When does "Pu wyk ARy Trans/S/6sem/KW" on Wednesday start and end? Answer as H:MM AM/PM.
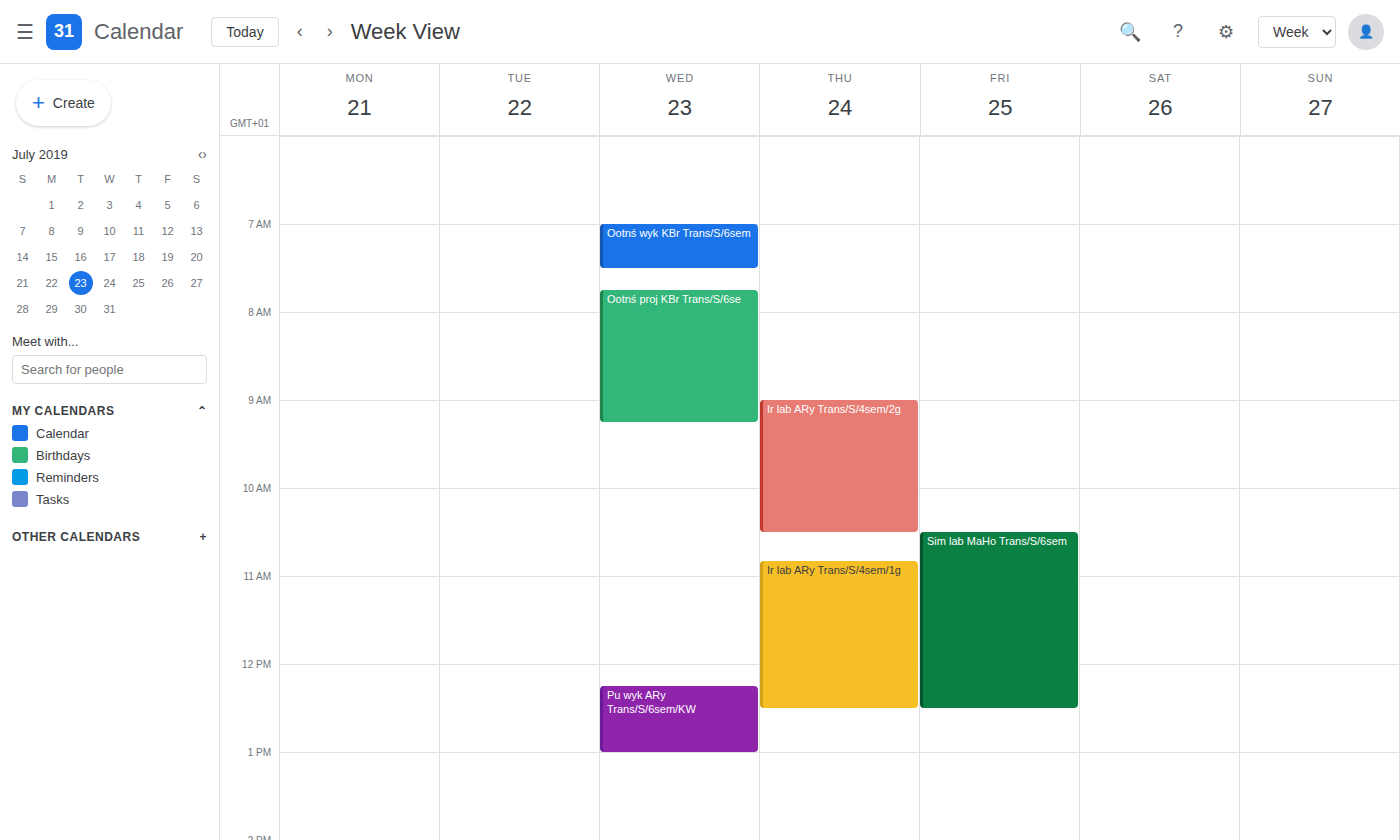
12:15 PM to 1:00 PM